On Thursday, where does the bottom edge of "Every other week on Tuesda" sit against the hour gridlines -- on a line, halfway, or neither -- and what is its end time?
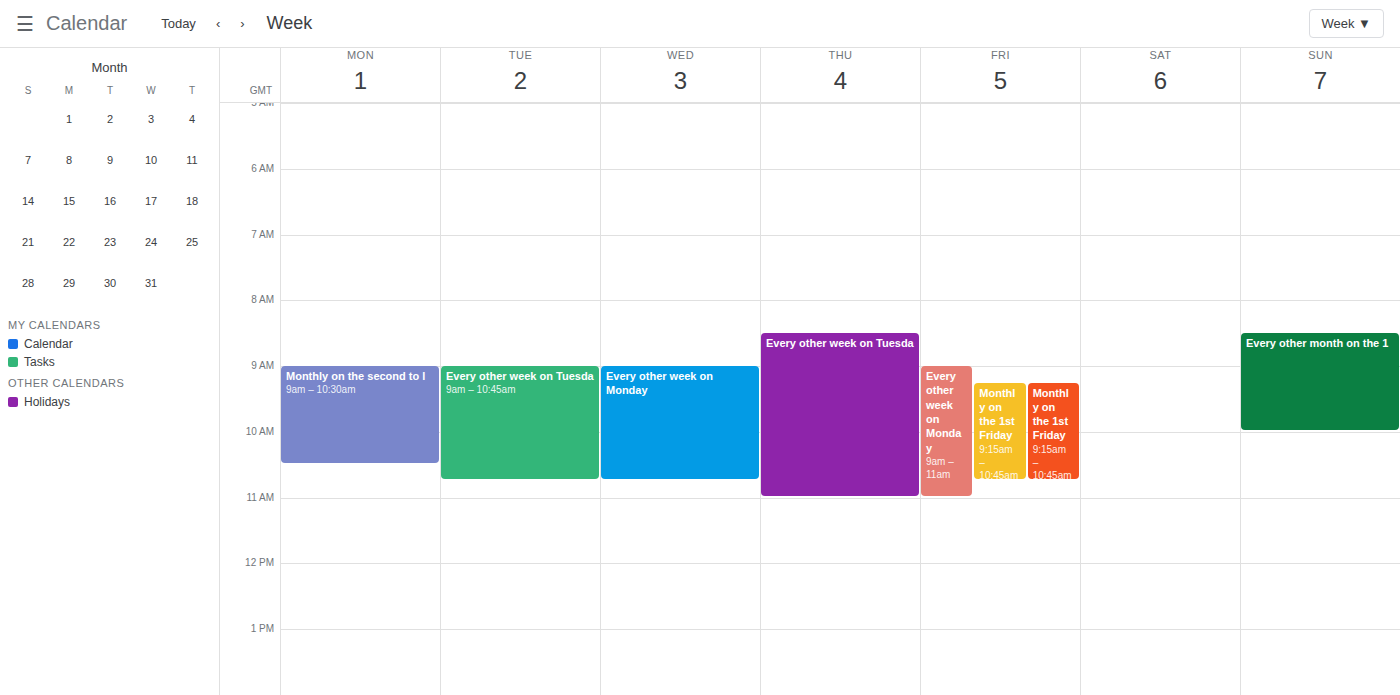
11:00 AM -- exactly on the 11 AM line.